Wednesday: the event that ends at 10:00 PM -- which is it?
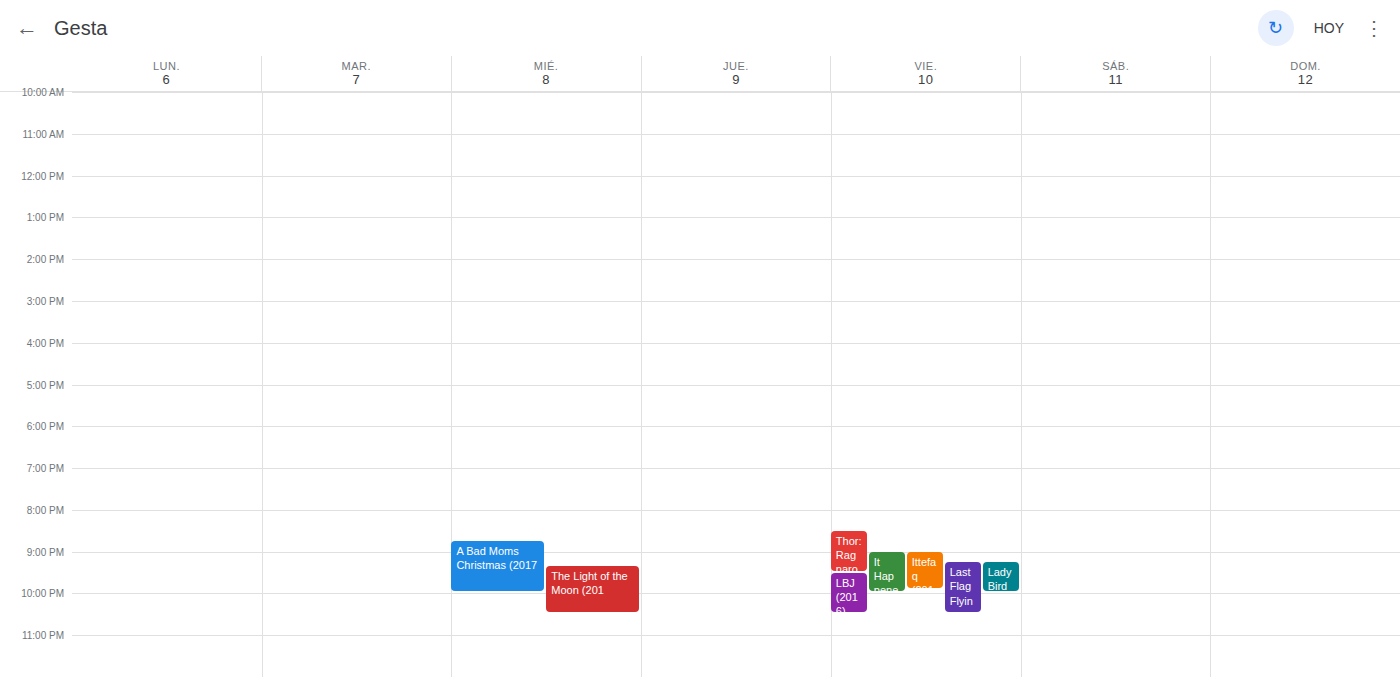
"A Bad Moms Christmas (2017"